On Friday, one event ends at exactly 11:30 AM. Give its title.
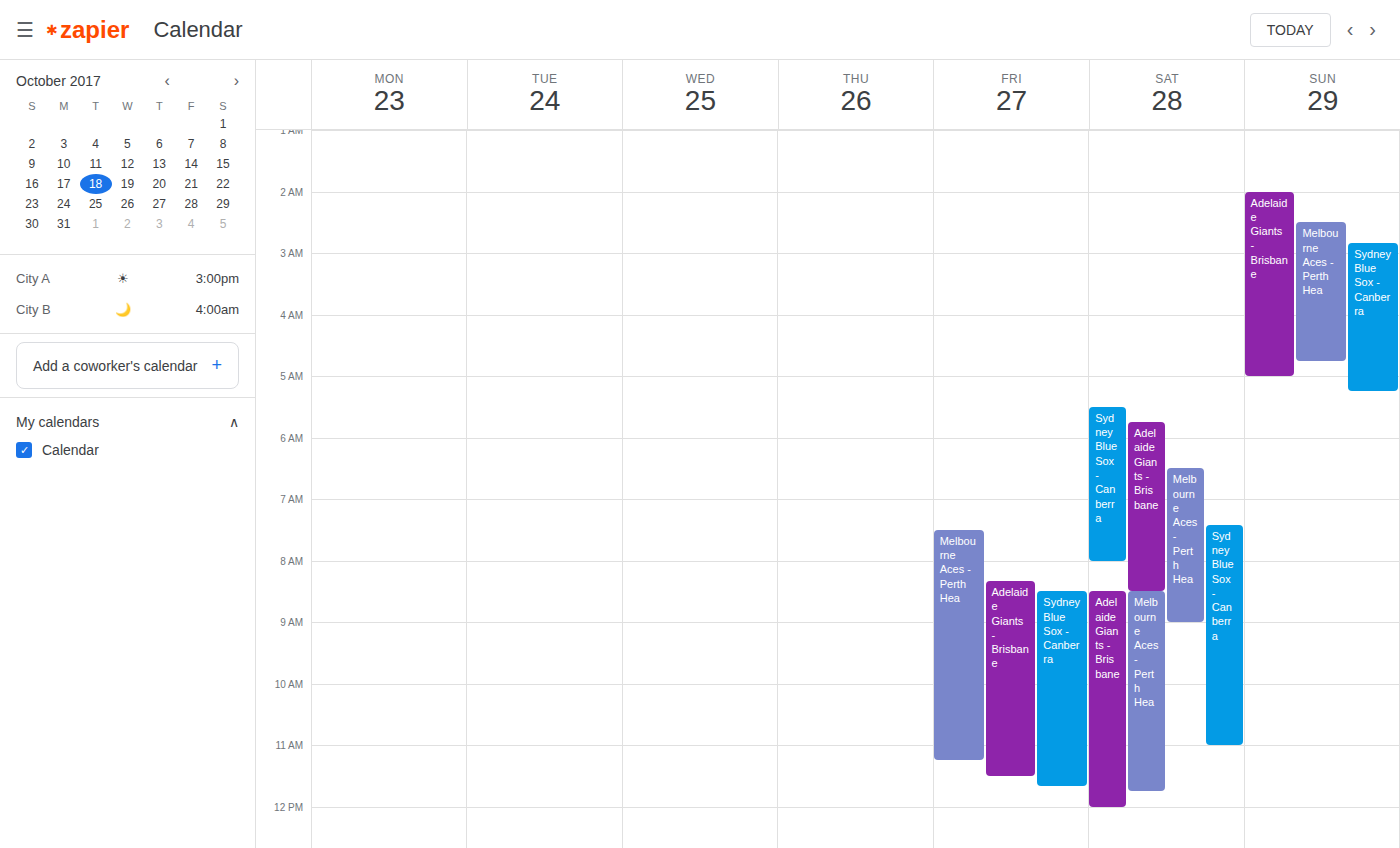
"Adelaide Giants - Brisbane"